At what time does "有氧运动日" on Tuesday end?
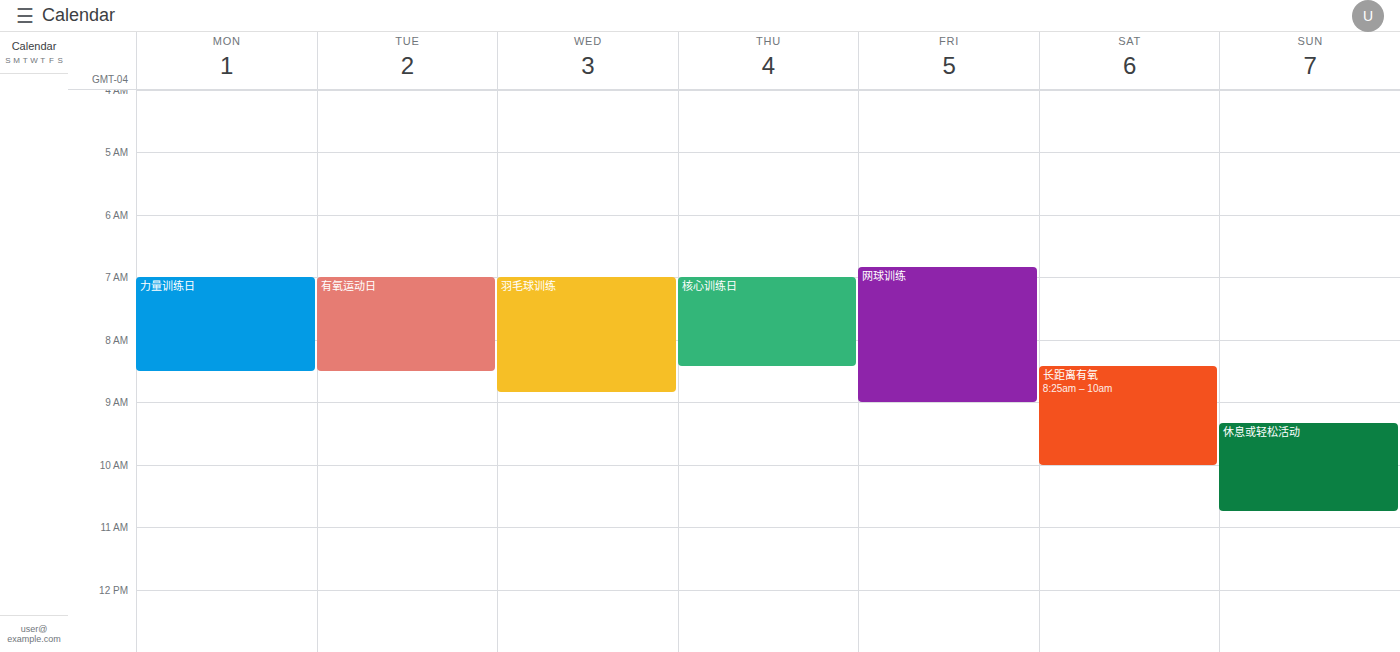
8:30 AM